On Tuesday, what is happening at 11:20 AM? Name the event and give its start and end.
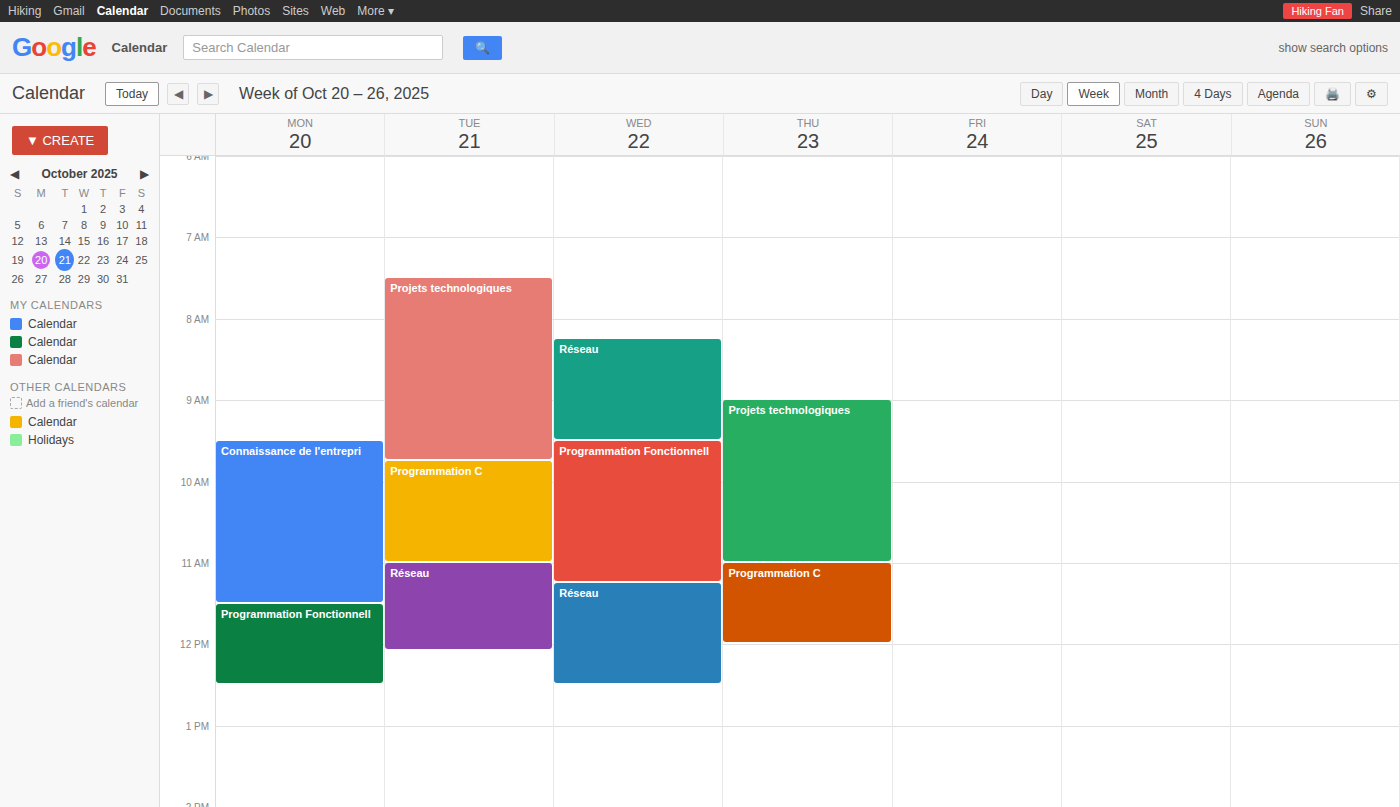
"Réseau", 11:00 AM to 12:05 PM